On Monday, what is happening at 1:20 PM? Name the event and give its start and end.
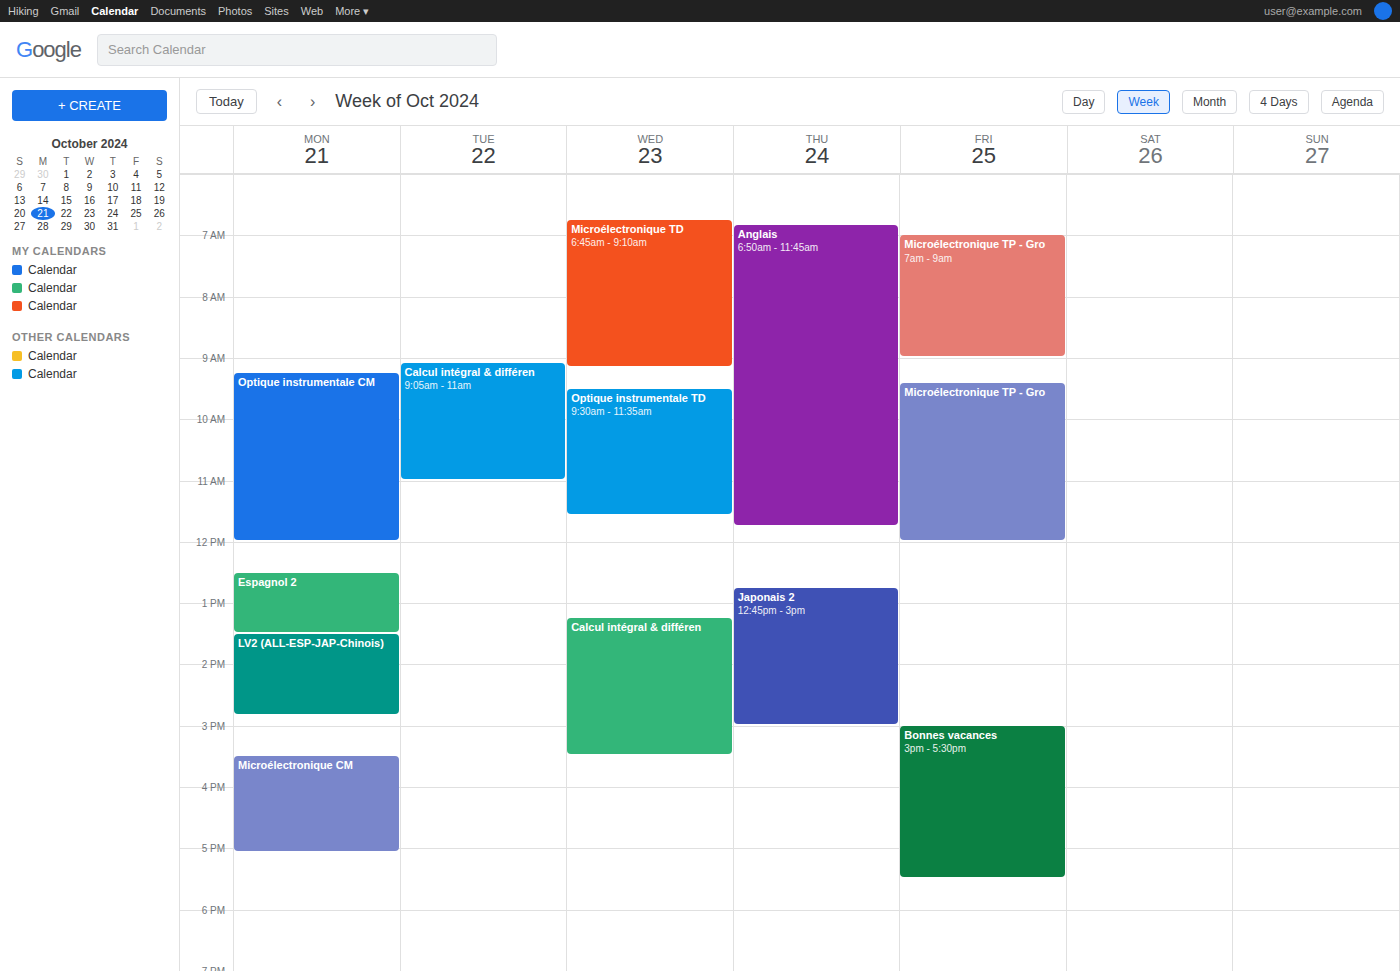
"Espagnol 2", 12:30 PM to 1:30 PM